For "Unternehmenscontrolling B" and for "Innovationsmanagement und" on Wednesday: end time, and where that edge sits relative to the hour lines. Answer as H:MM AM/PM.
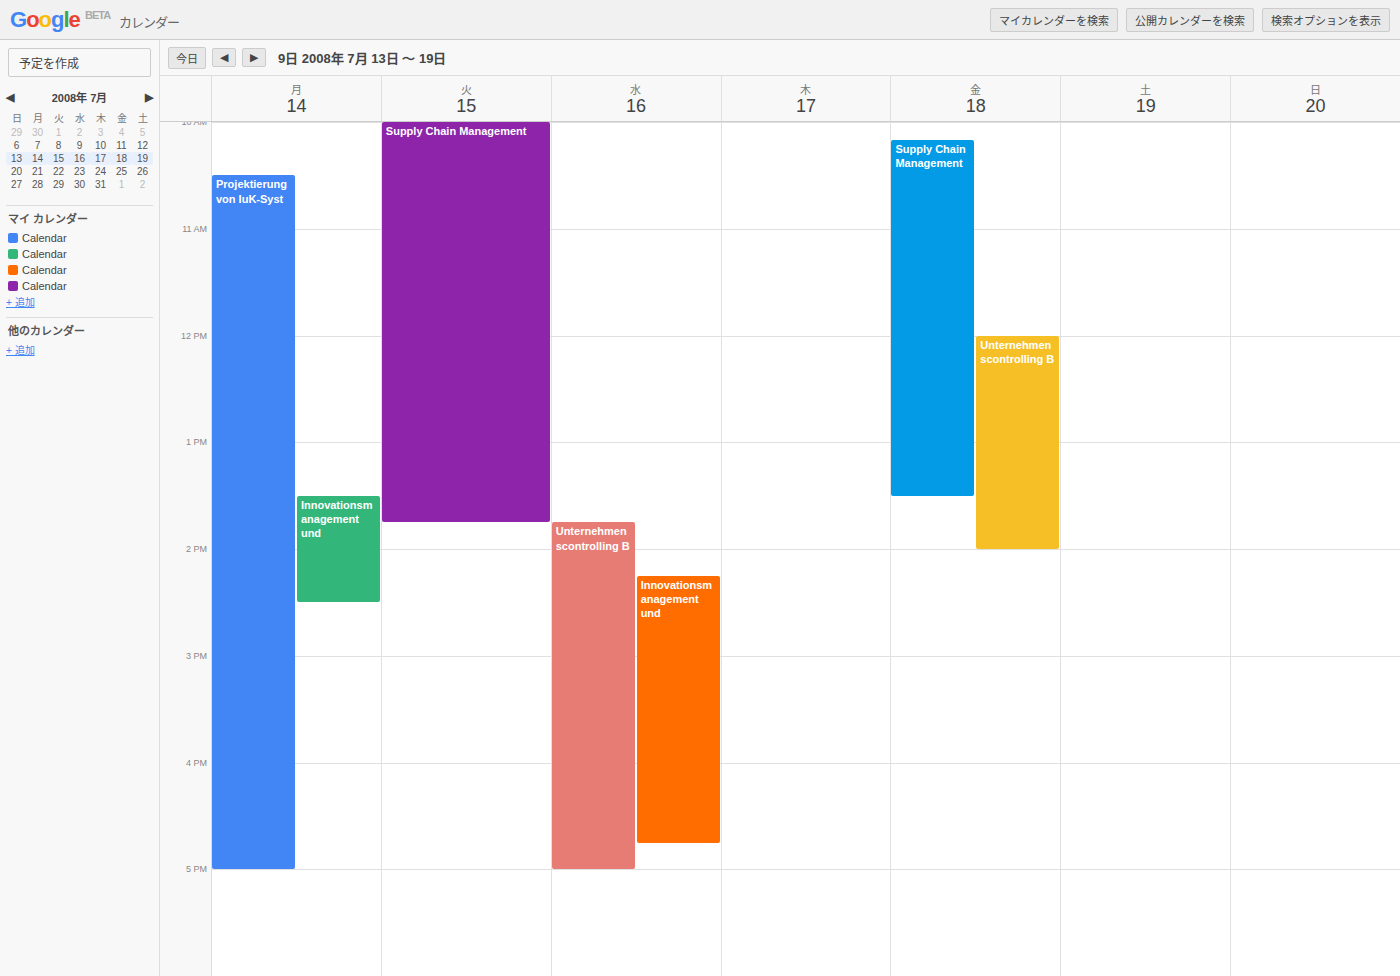
"Unternehmenscontrolling B": 5:00 PM, exactly on the 5 PM line. "Innovationsmanagement und": 4:45 PM, neither: three quarters of the way from the 4 PM line to the 5 PM line.